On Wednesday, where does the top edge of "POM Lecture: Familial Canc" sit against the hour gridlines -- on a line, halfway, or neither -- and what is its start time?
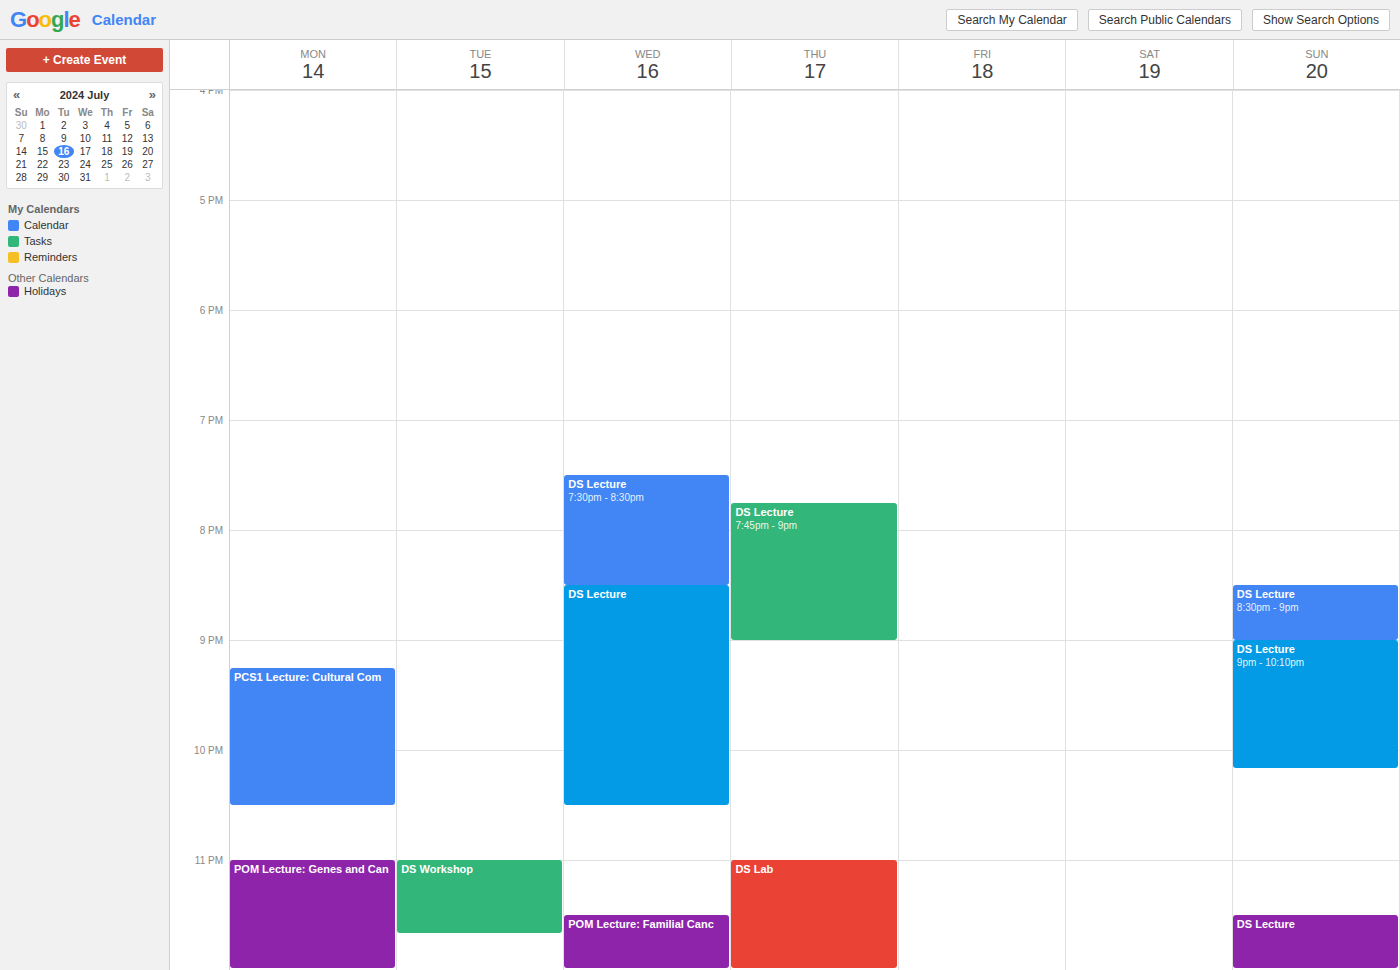
23:30 -- halfway between the 23:00 and 24:00 lines.